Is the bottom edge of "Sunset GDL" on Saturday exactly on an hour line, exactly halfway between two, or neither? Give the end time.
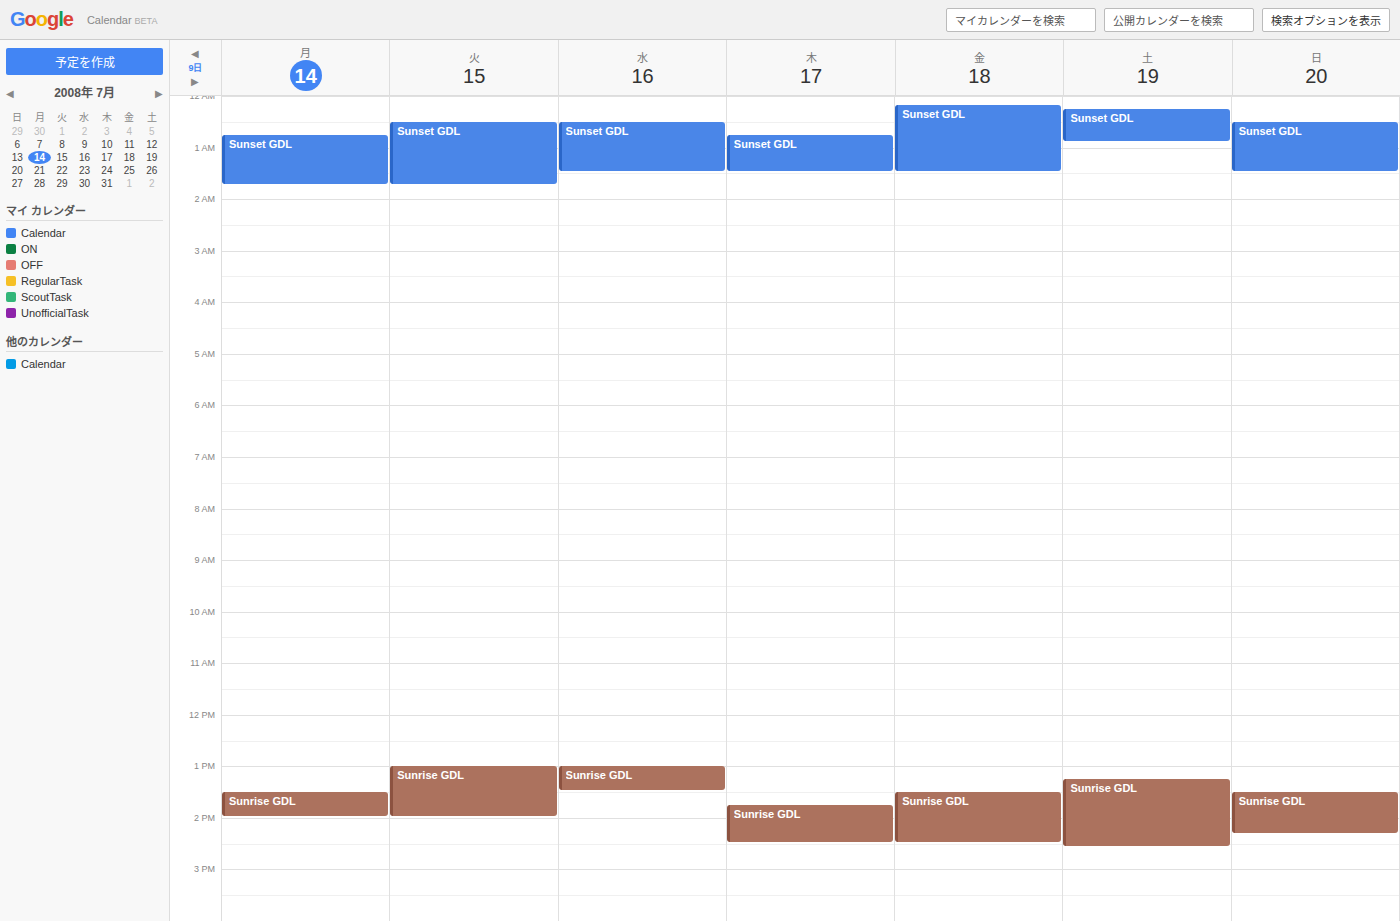
12:55 AM -- neither: 55 minutes below the 12 AM line and 5 minutes above the 1 AM line.